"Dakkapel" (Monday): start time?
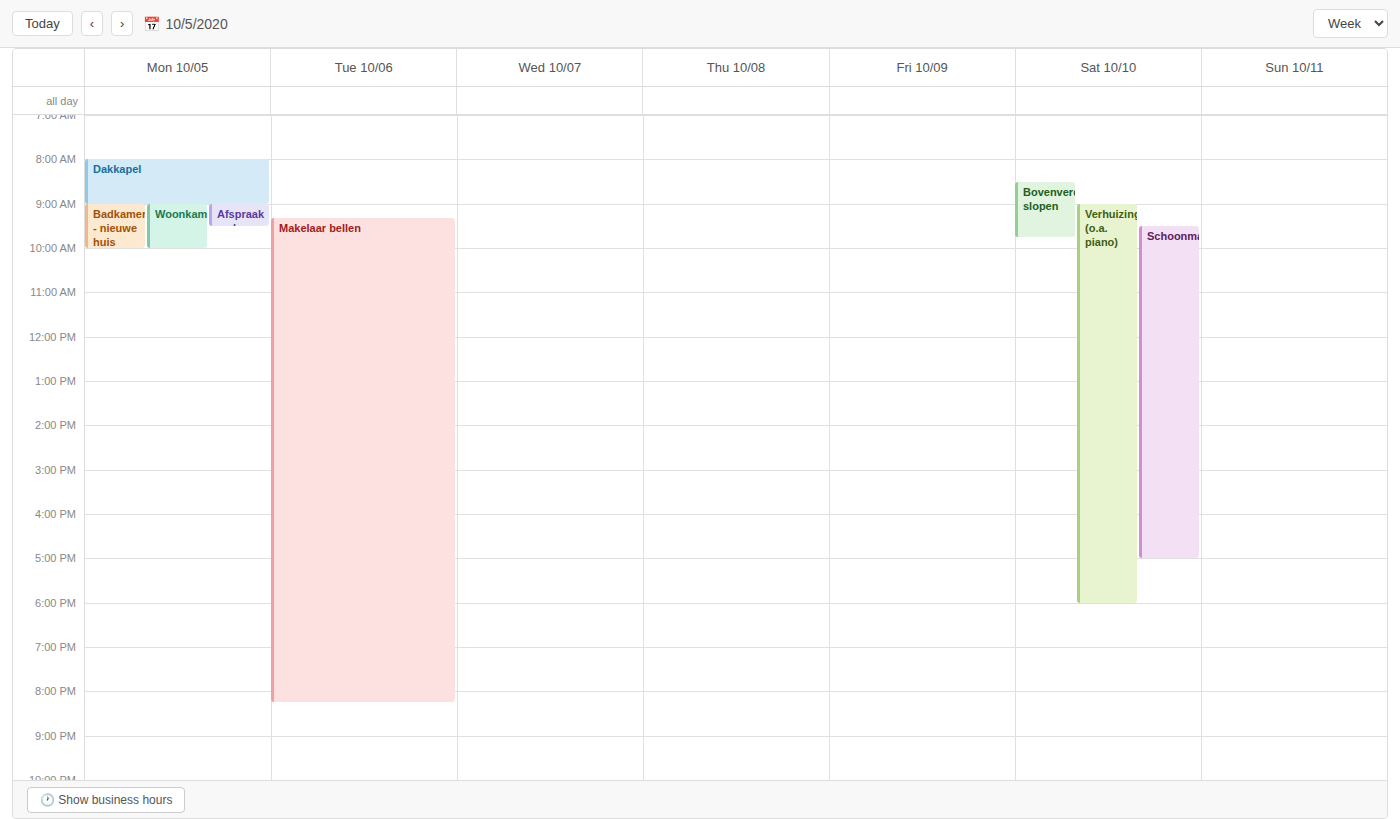
8:00 AM